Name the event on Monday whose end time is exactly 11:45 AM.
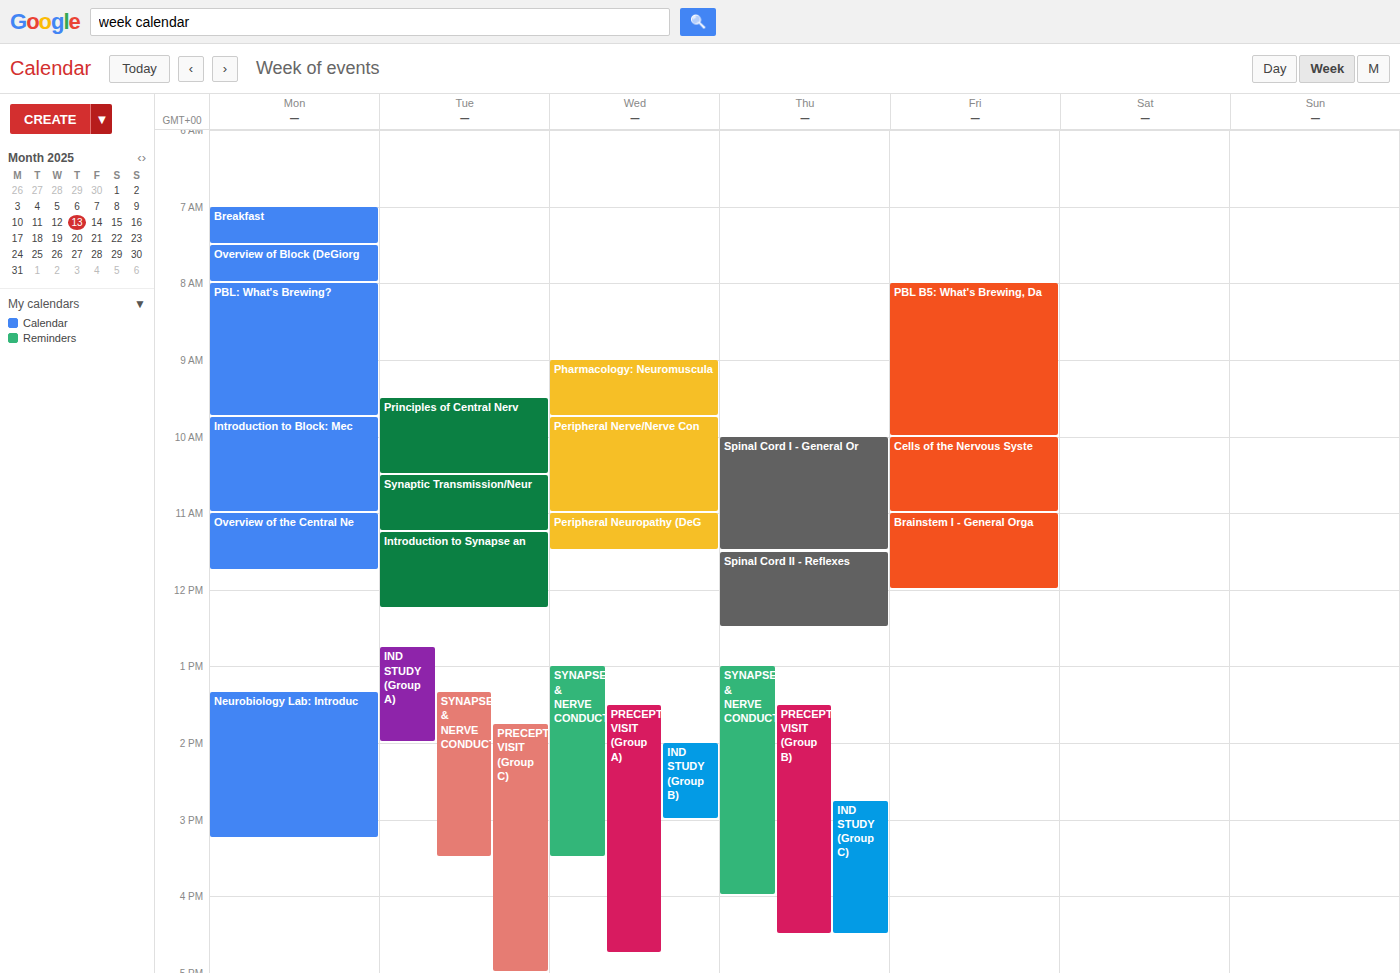
"Overview of the Central Ne"